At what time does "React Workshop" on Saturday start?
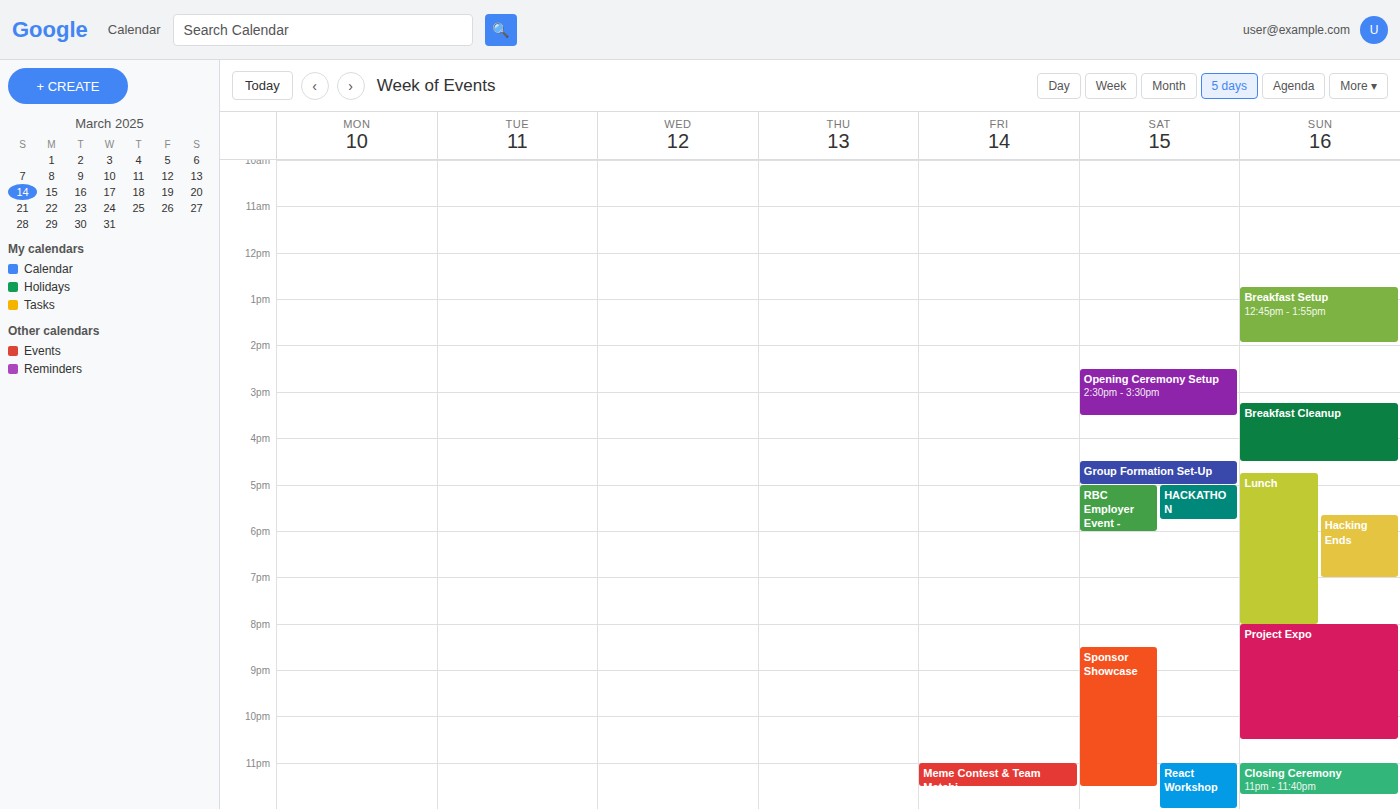
11:00 PM